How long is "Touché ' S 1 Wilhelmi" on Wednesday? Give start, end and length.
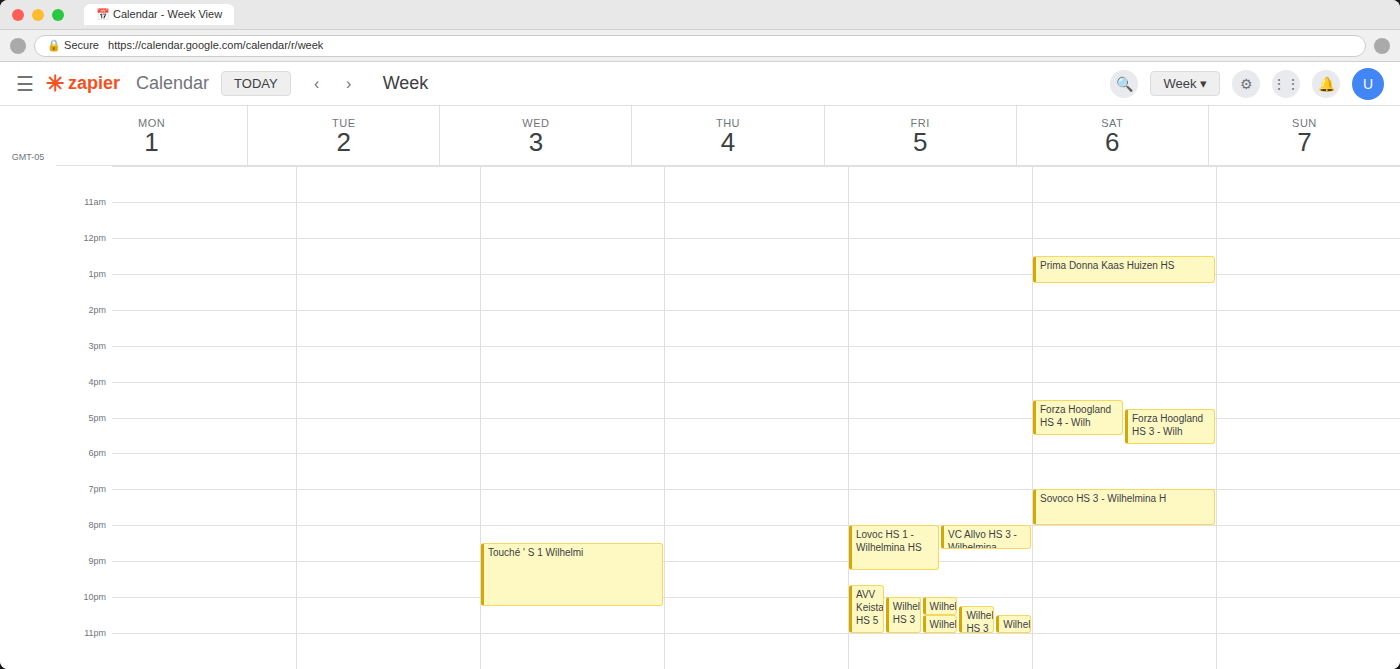
8:30 PM to 10:15 PM, 1 hour 45 minutes